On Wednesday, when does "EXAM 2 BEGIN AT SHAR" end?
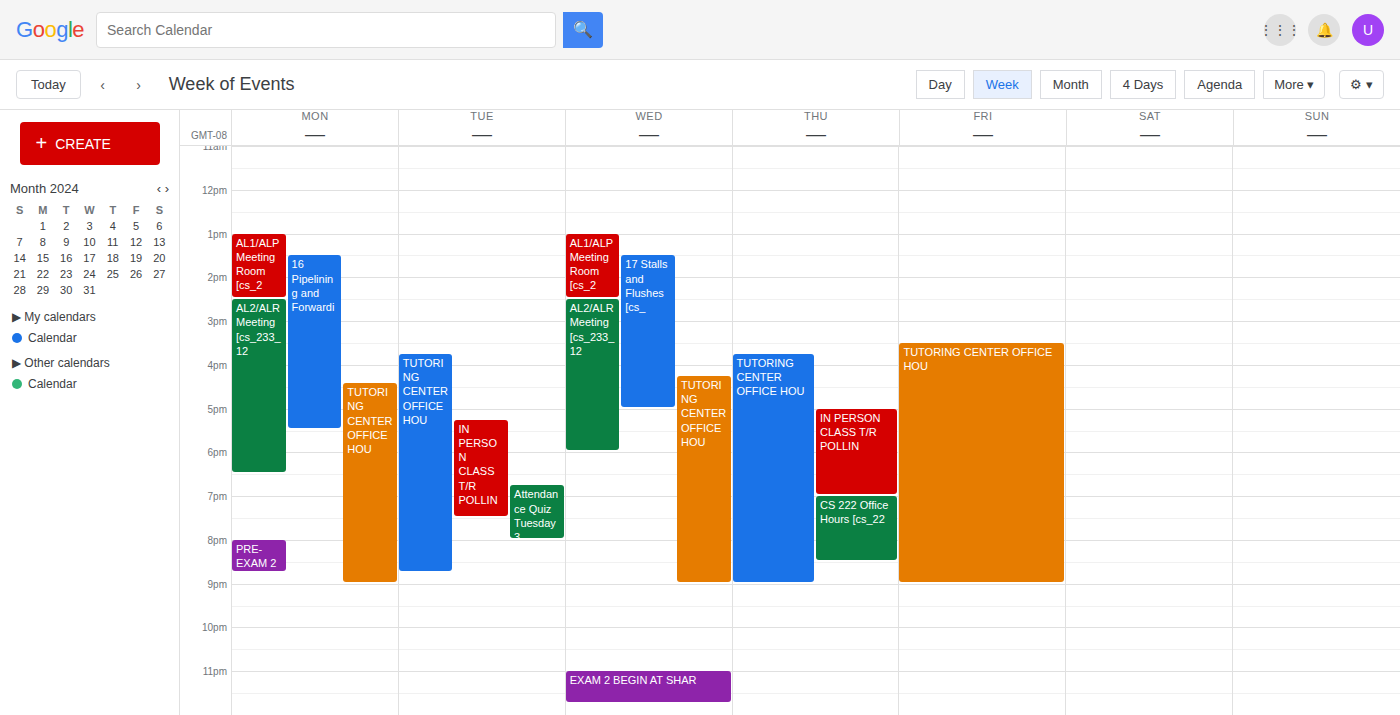
11:45 PM